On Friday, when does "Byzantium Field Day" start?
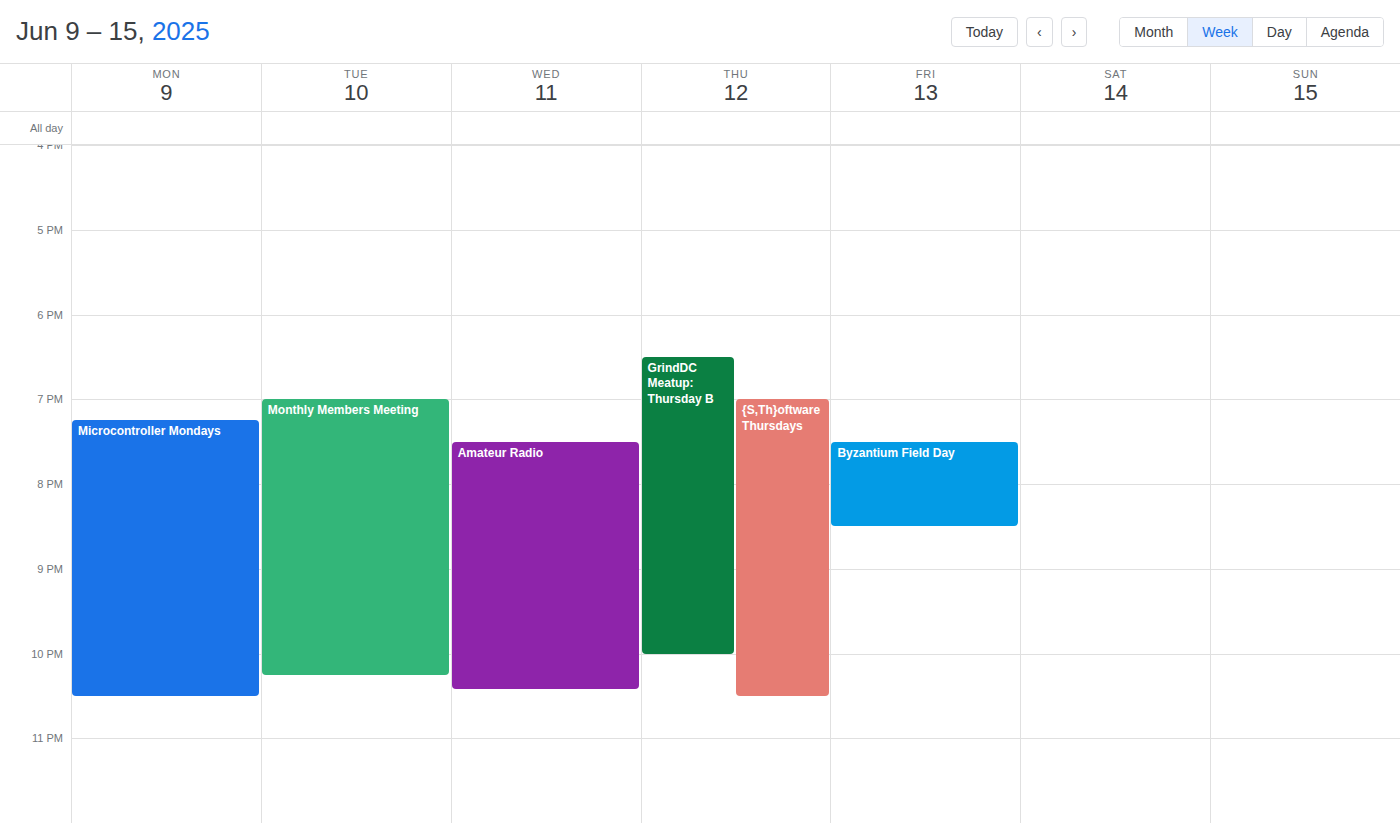
7:30 PM